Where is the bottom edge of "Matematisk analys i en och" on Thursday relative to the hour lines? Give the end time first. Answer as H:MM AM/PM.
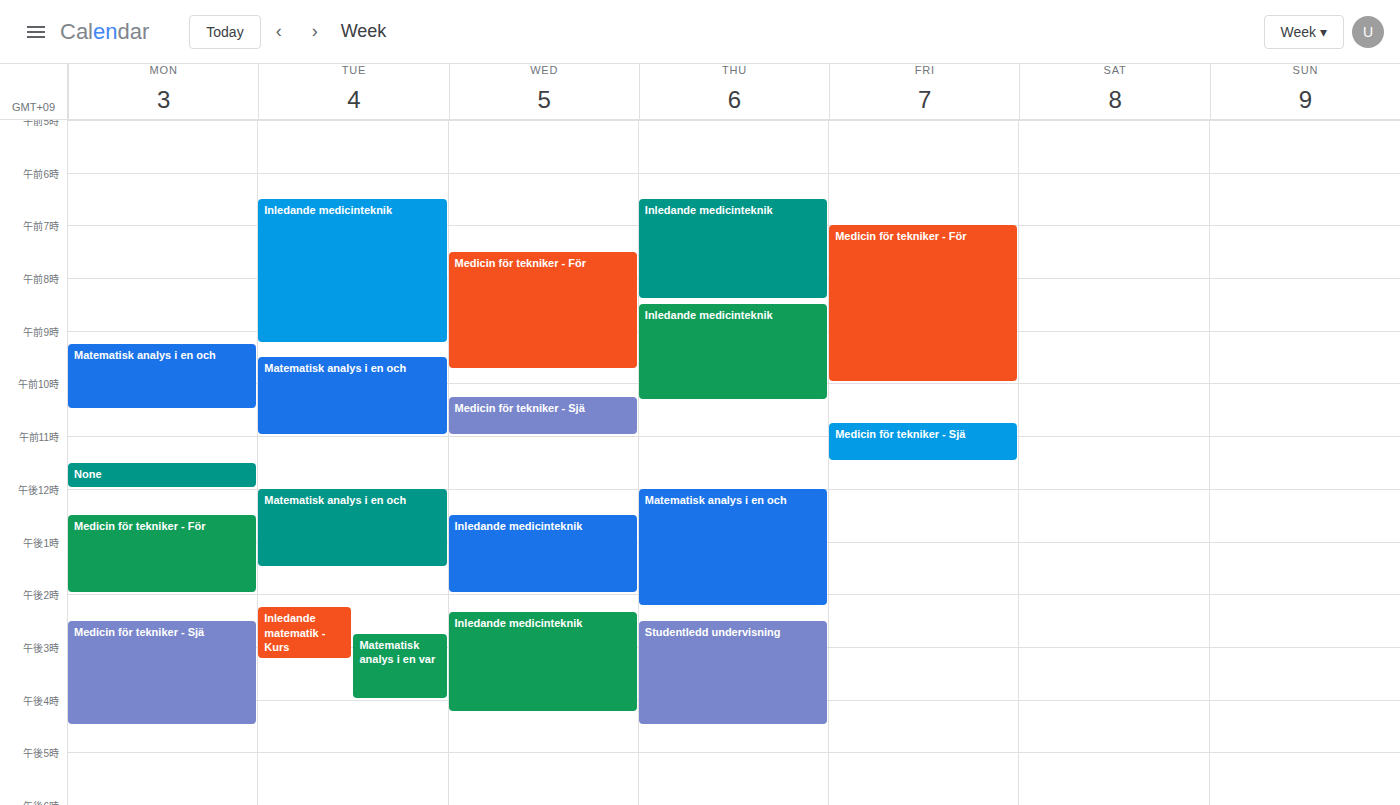
2:15 PM -- neither: a quarter of the way from the 2 PM line to the 3 PM line.